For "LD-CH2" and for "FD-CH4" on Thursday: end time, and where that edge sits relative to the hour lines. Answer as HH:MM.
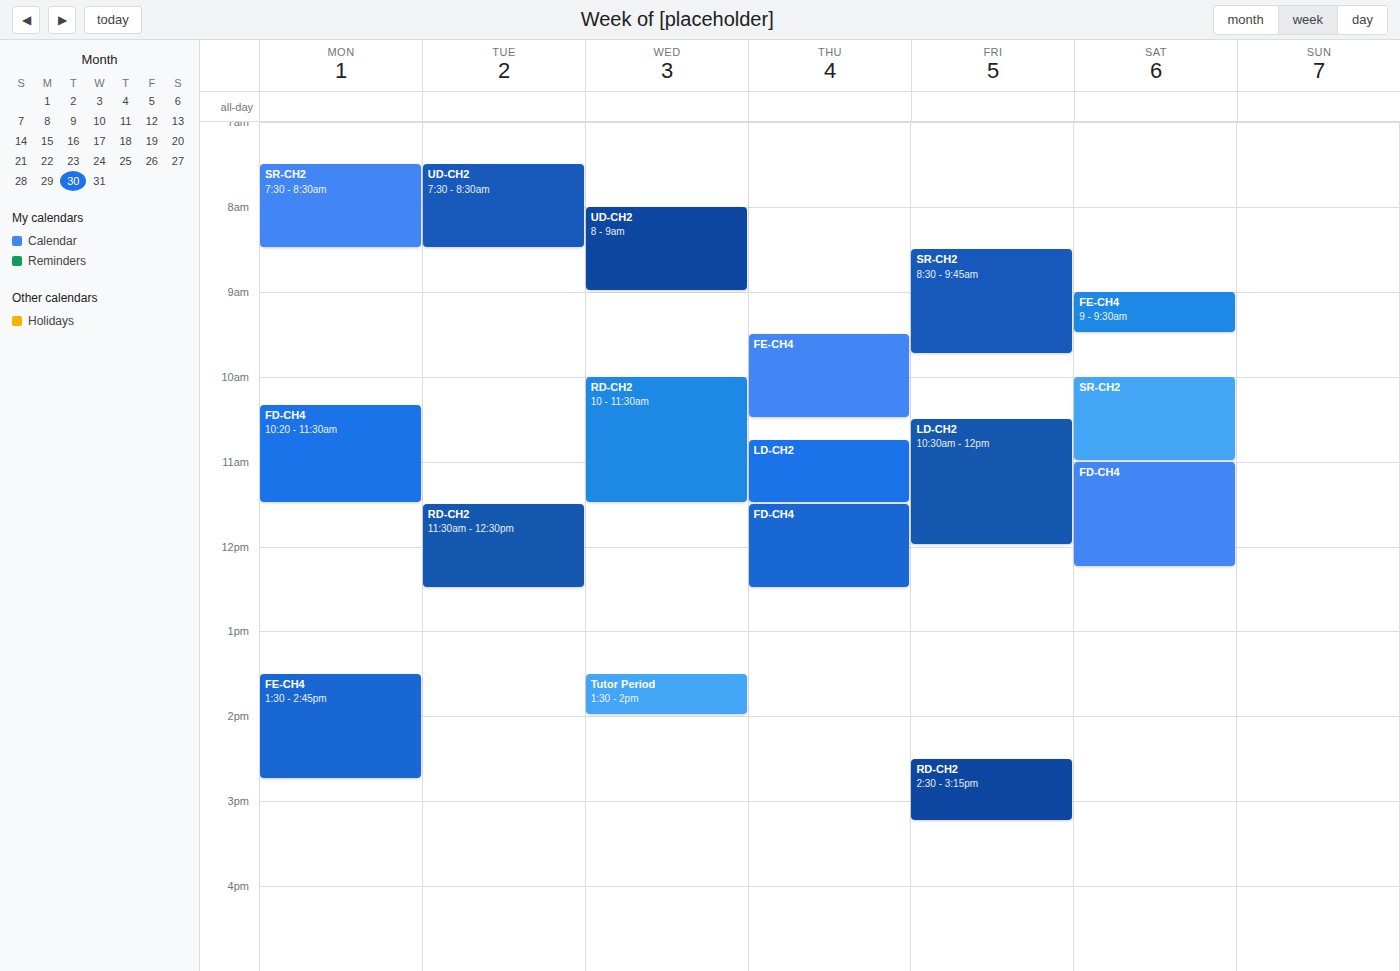
"LD-CH2": 11:30, halfway between the 11:00 and 12:00 lines. "FD-CH4": 12:30, halfway between the 12:00 and 13:00 lines.